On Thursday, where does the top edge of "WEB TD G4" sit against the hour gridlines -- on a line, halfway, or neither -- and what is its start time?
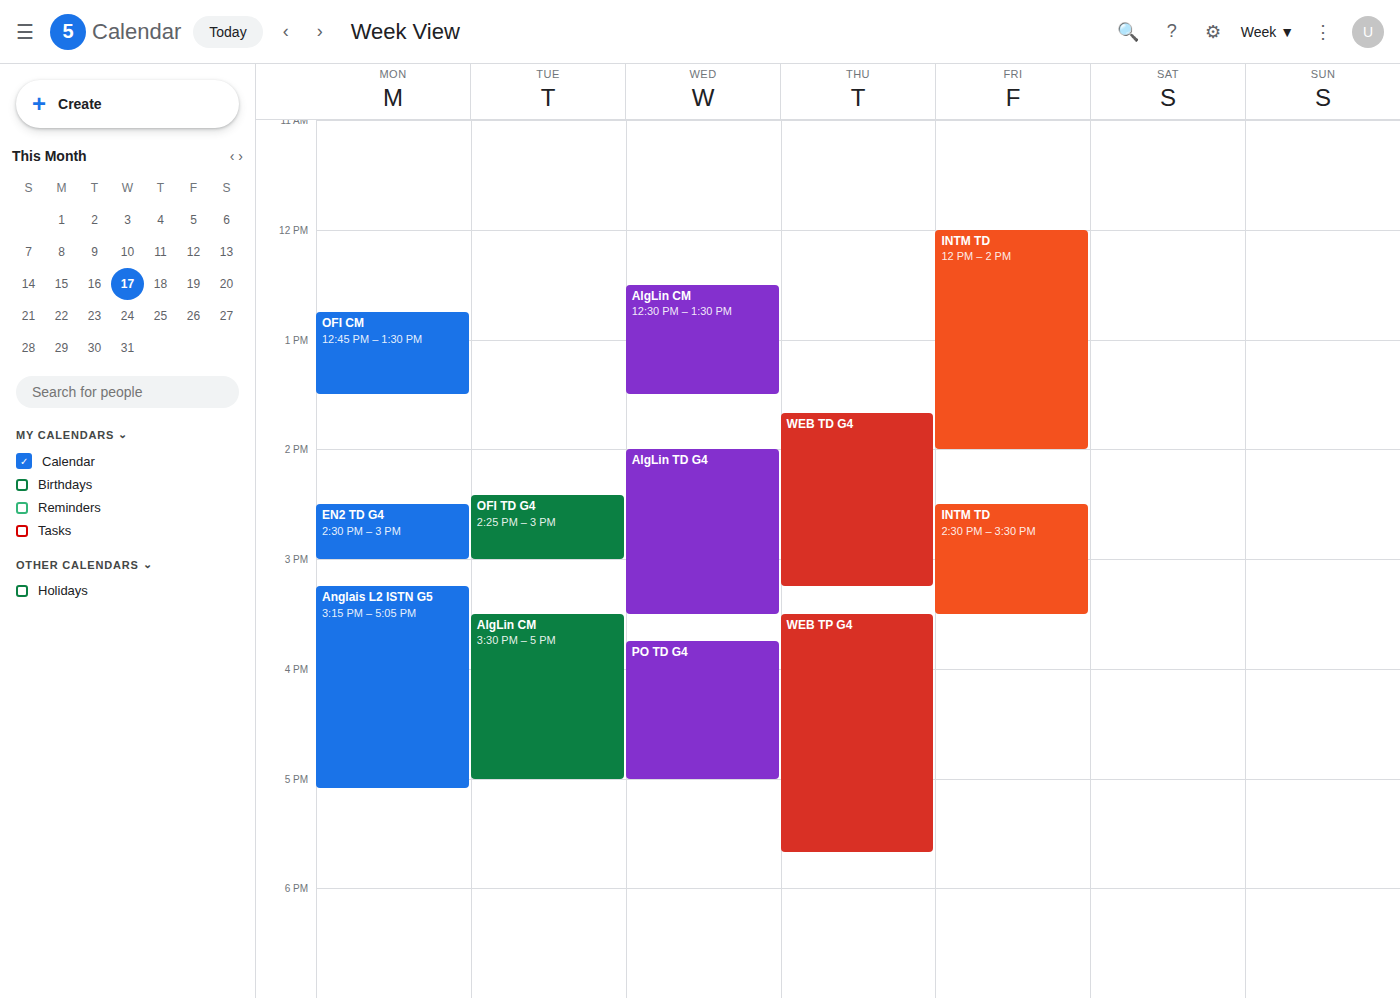
1:40 PM -- neither: 40 minutes below the 1 PM line and 20 minutes above the 2 PM line.